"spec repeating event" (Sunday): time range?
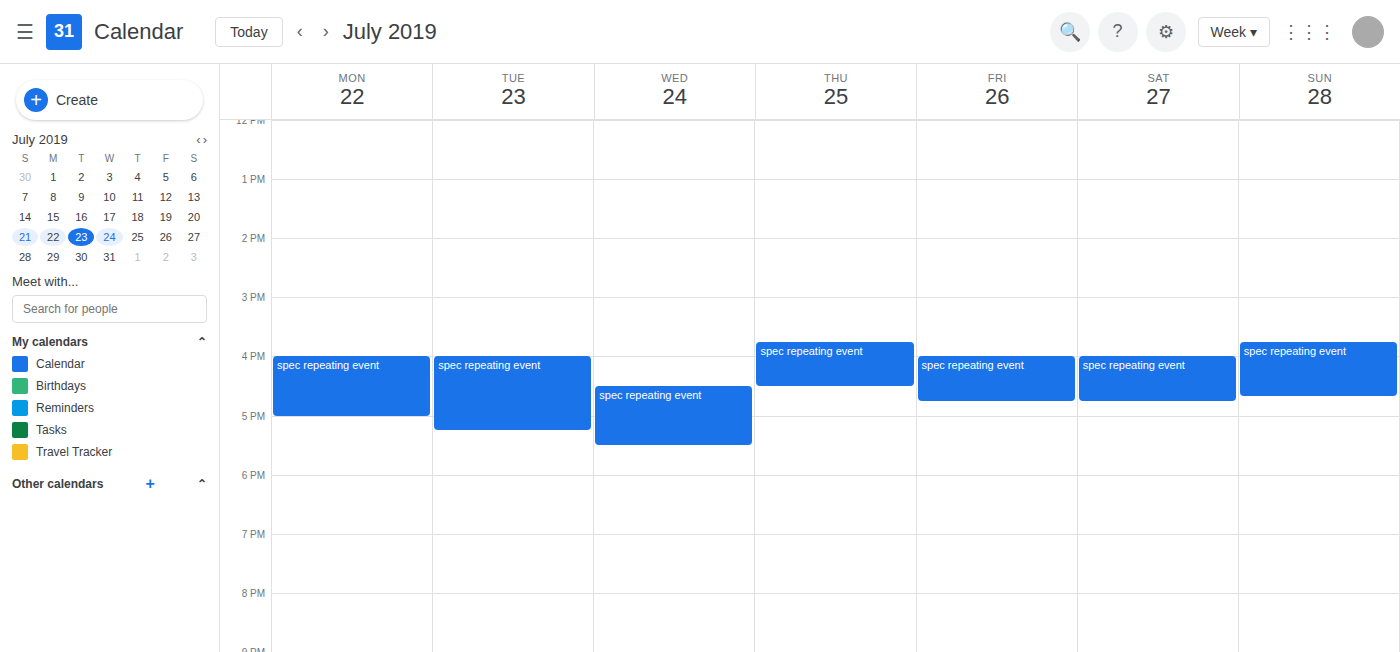
3:45 PM to 4:40 PM